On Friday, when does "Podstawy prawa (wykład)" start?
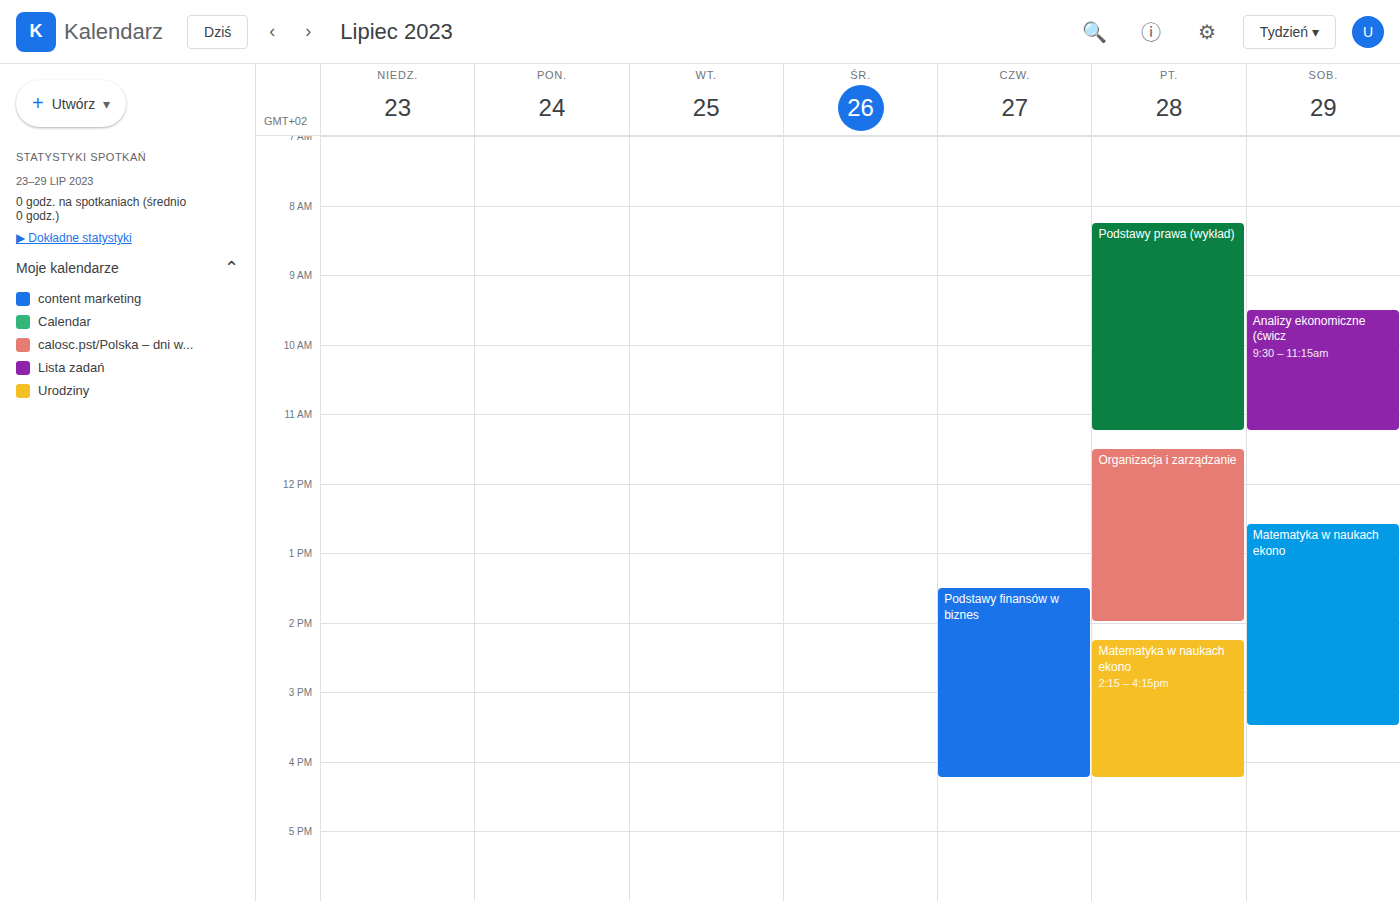
8:15 AM